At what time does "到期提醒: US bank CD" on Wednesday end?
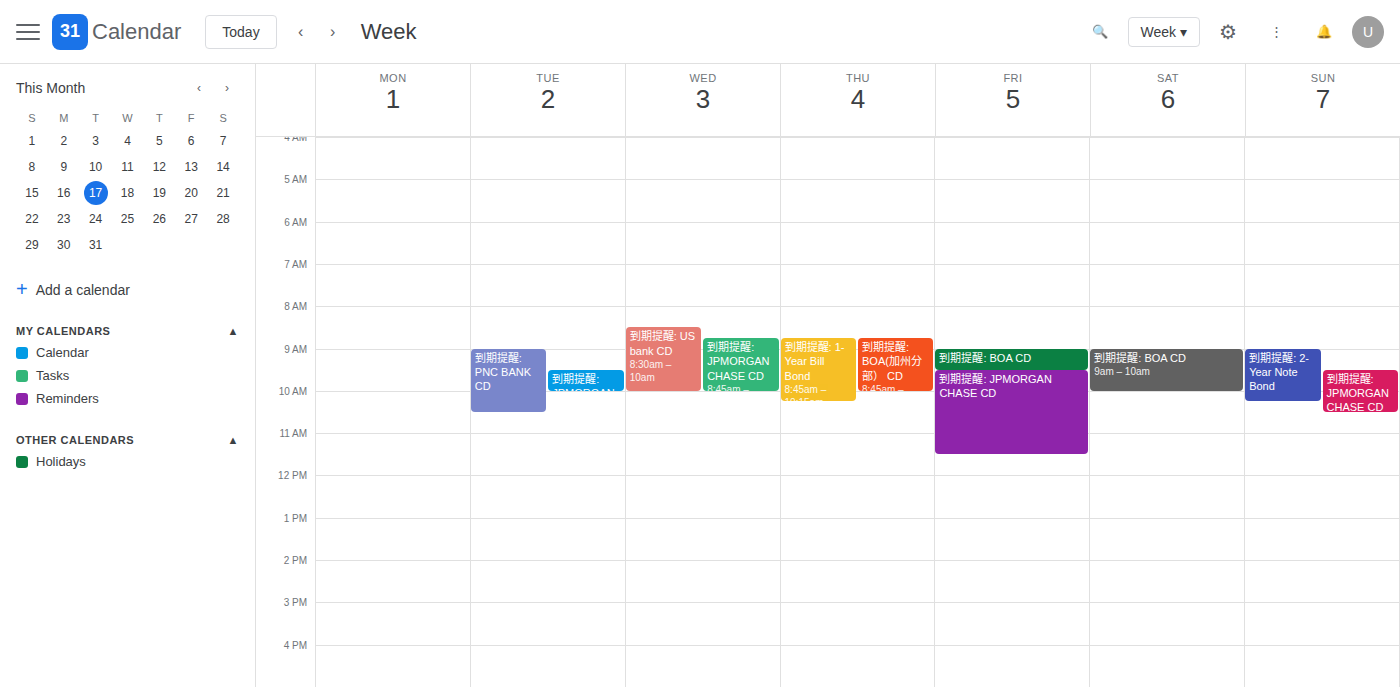
10:00